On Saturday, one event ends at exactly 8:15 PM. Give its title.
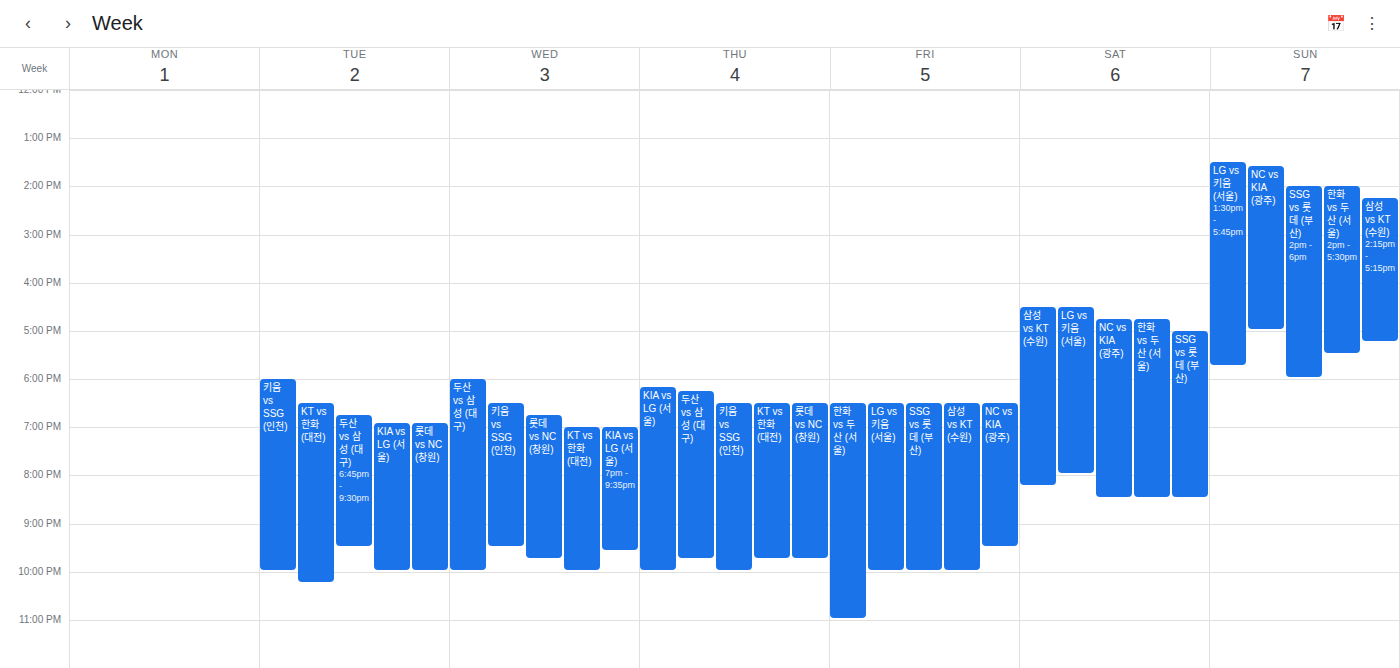
"삼성 vs KT (수원)"